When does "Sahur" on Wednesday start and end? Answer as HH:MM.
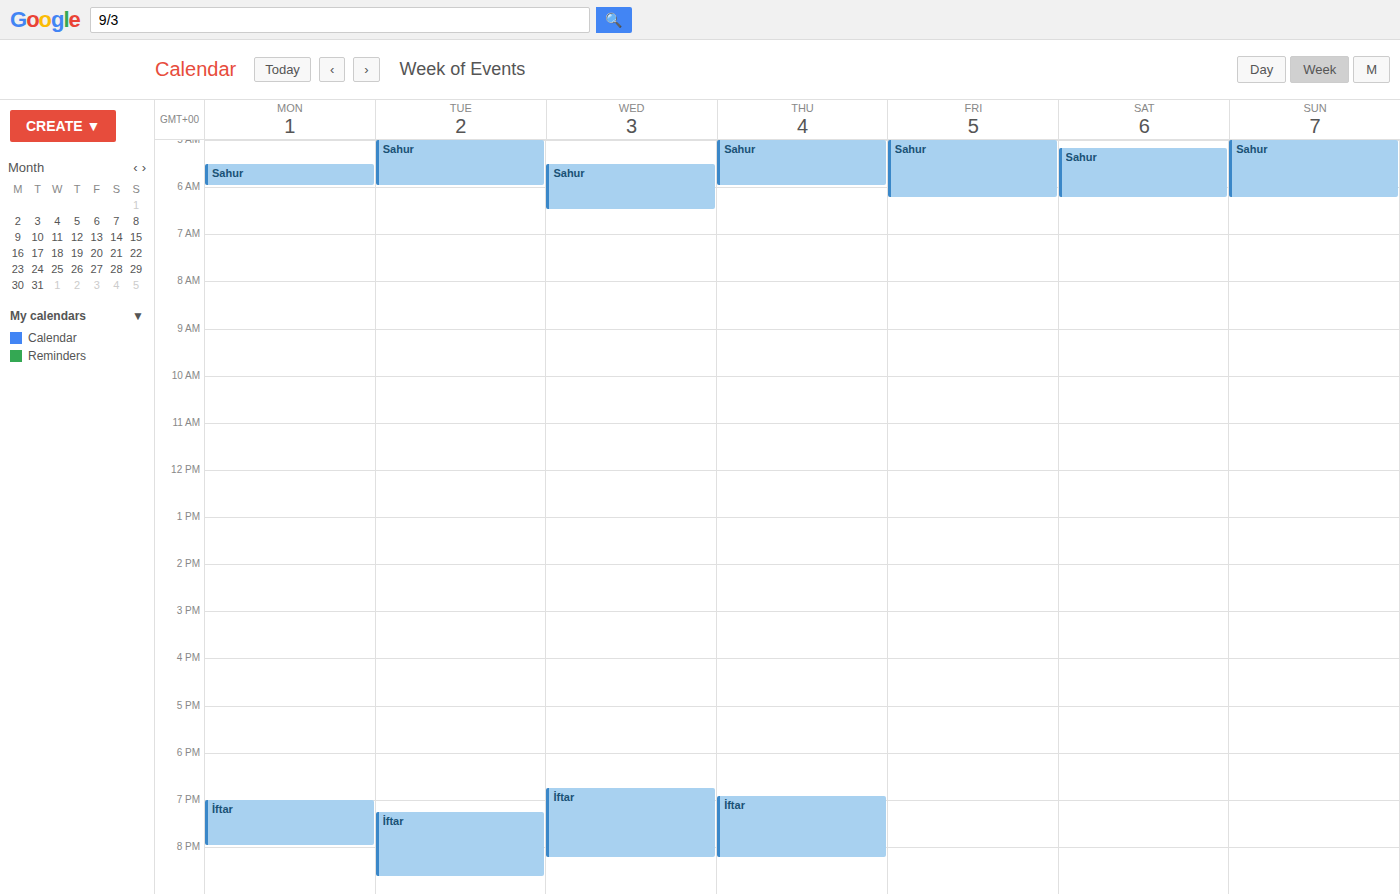
05:30 to 06:30